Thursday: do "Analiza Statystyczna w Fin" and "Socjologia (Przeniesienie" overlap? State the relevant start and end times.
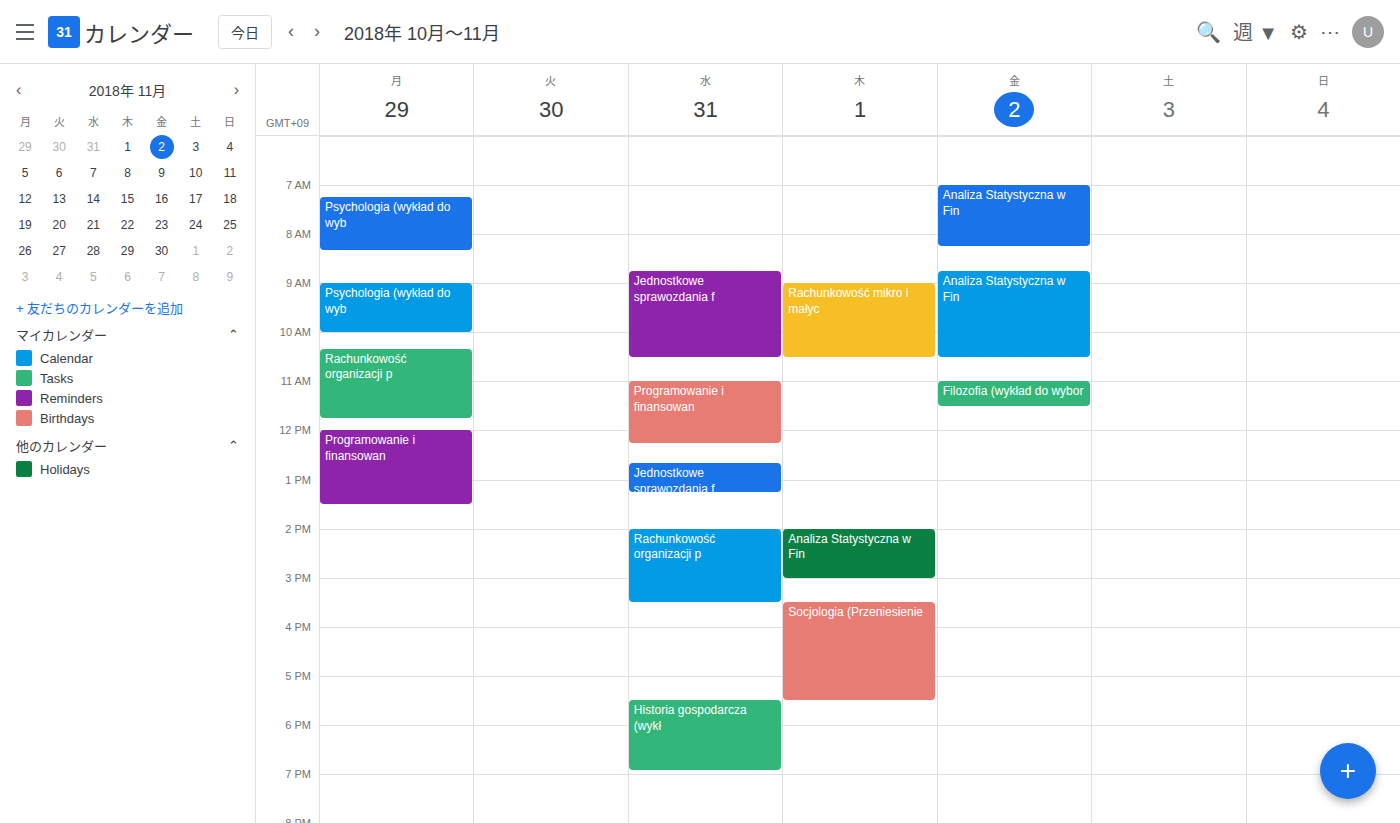
"Analiza Statystyczna w Fin" ends at 15:00 and "Socjologia (Przeniesienie" starts at 15:30 -- no overlap.